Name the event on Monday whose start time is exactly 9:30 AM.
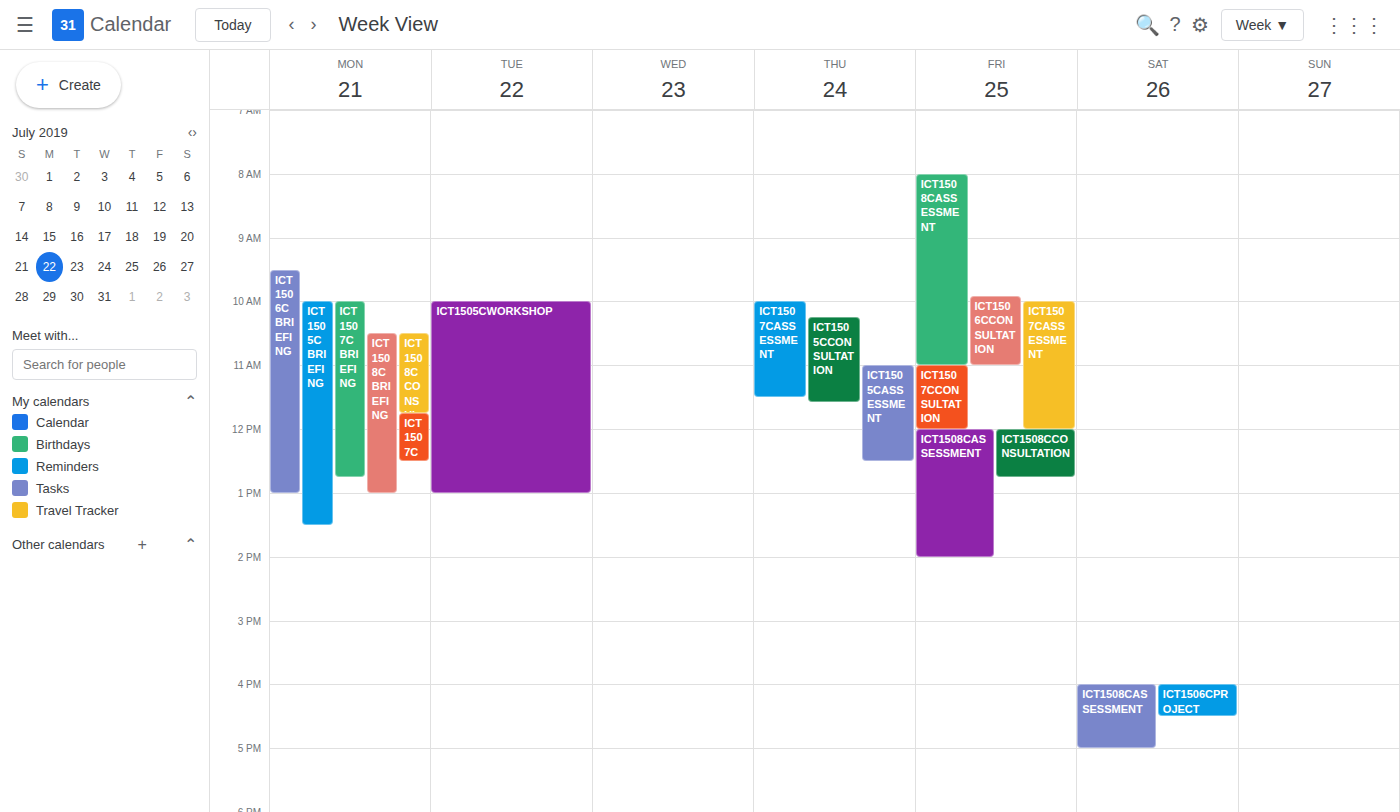
"ICT1506CBRIEFING"